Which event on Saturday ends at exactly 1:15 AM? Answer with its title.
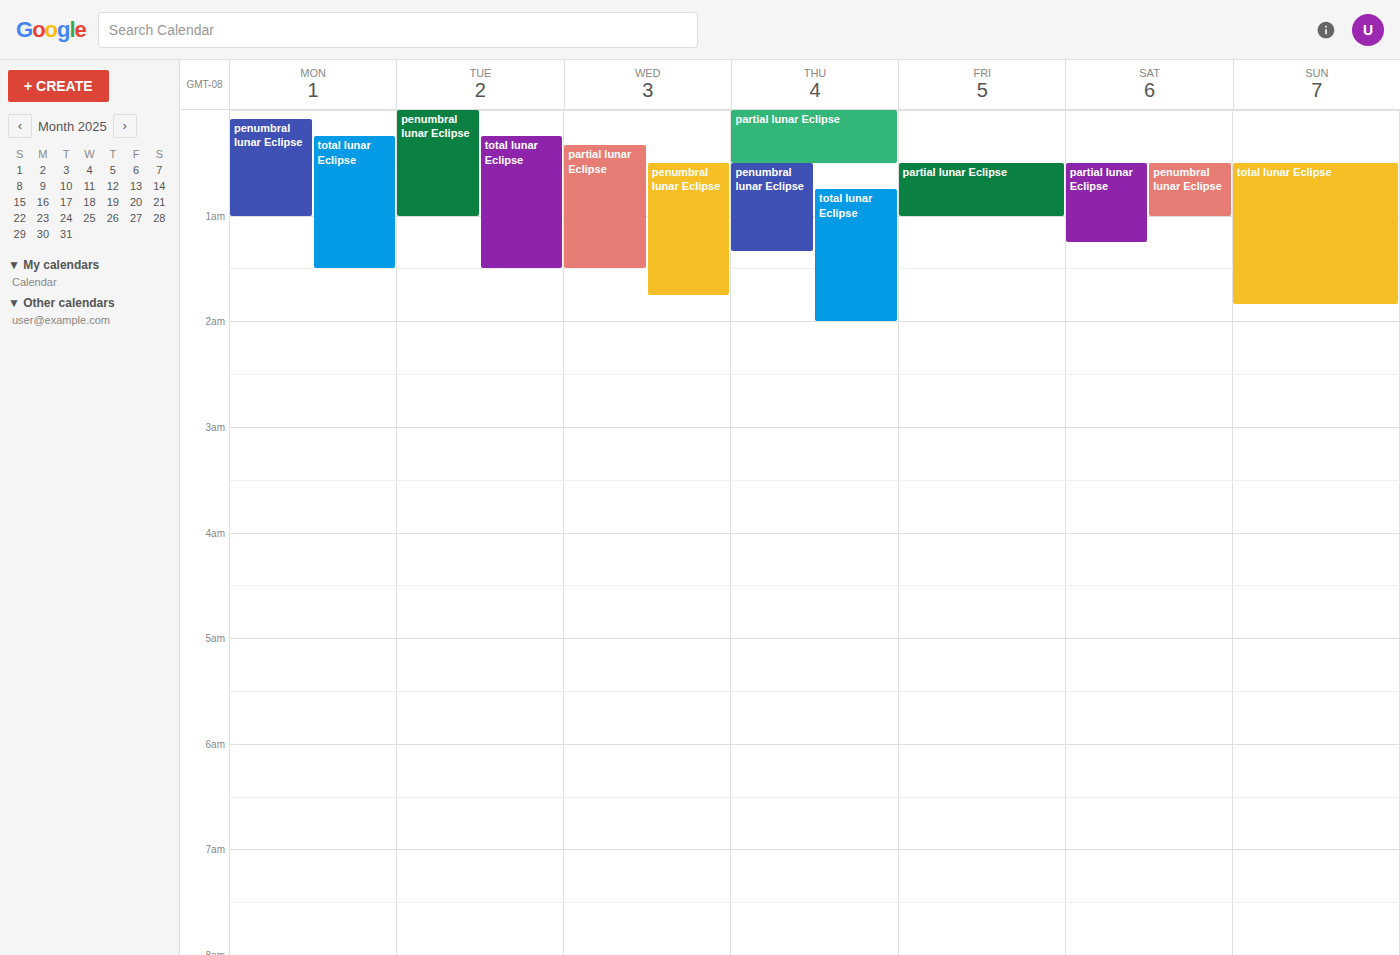
"partial lunar Eclipse"